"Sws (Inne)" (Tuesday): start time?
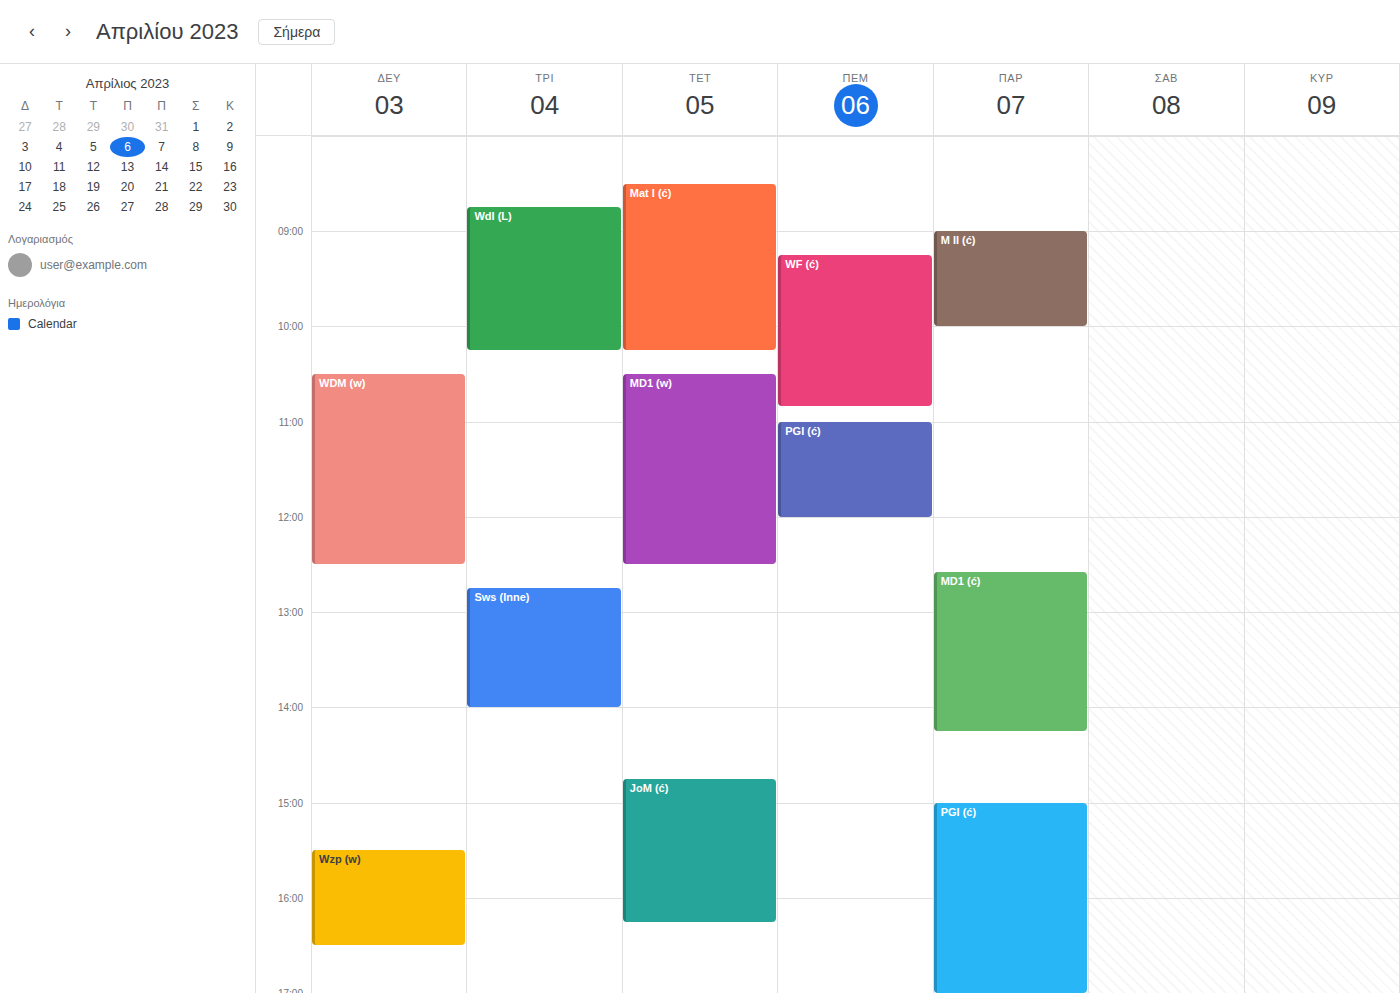
12:45 PM